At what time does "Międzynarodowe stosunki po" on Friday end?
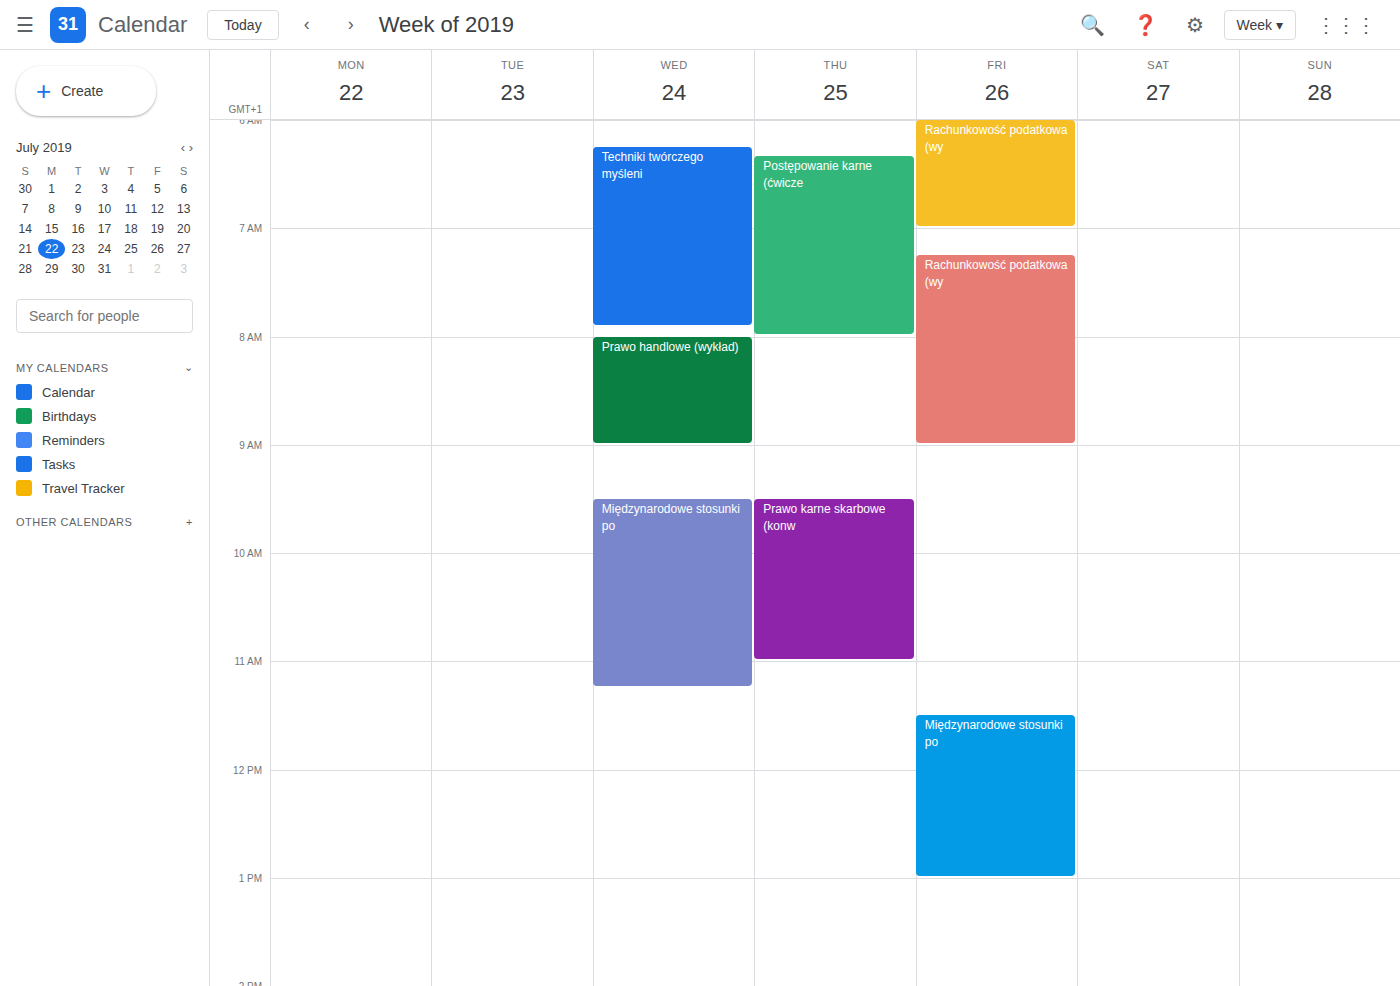
1:00 PM